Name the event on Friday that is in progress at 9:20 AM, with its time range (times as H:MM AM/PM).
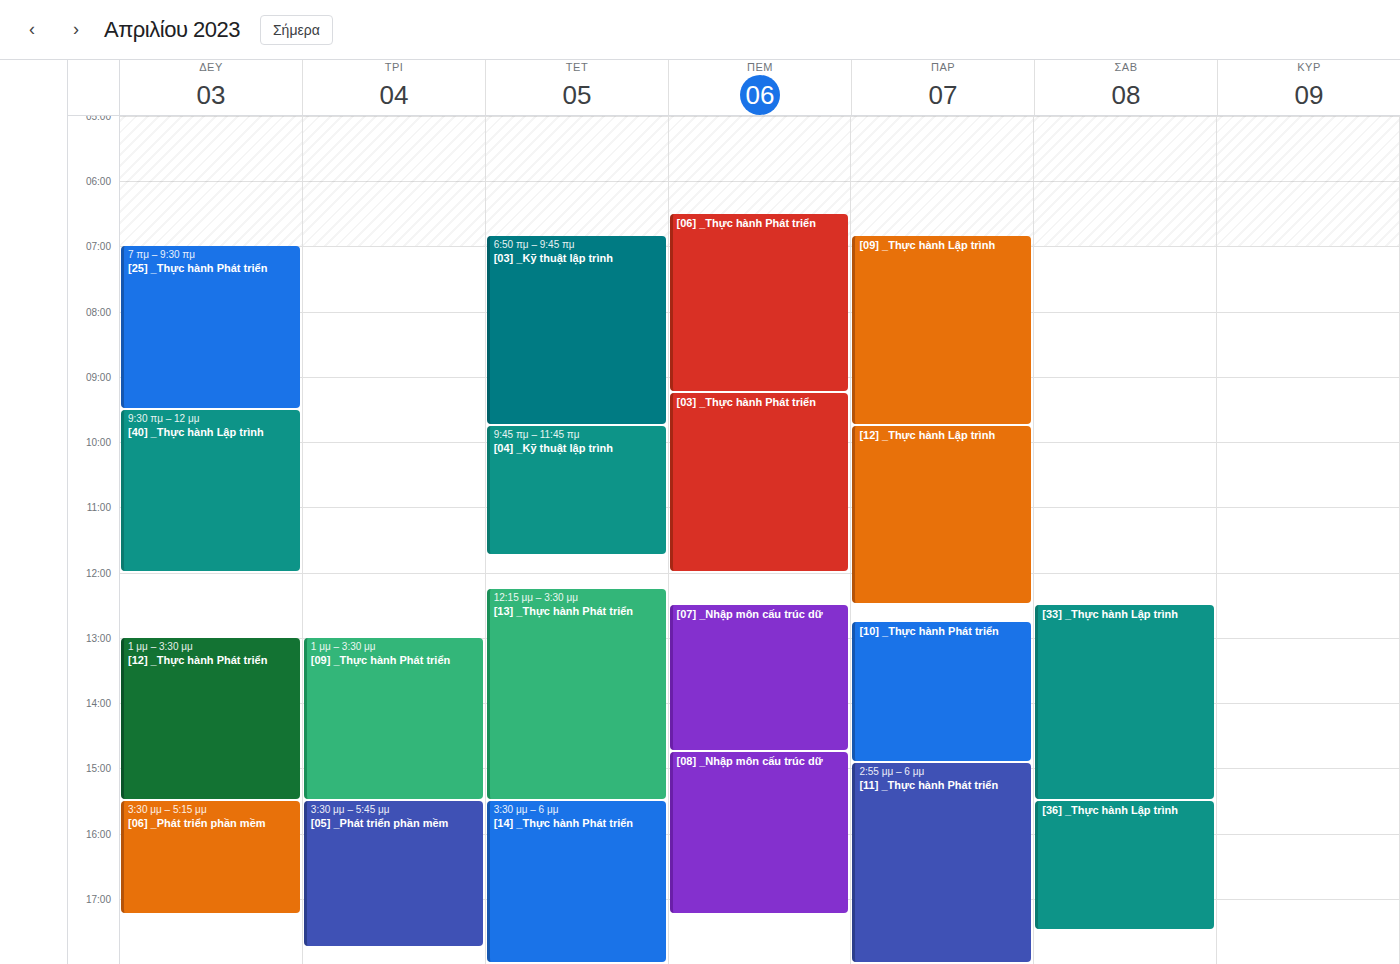
"[09] _Thực hành Lập trình", 6:50 AM to 9:45 AM